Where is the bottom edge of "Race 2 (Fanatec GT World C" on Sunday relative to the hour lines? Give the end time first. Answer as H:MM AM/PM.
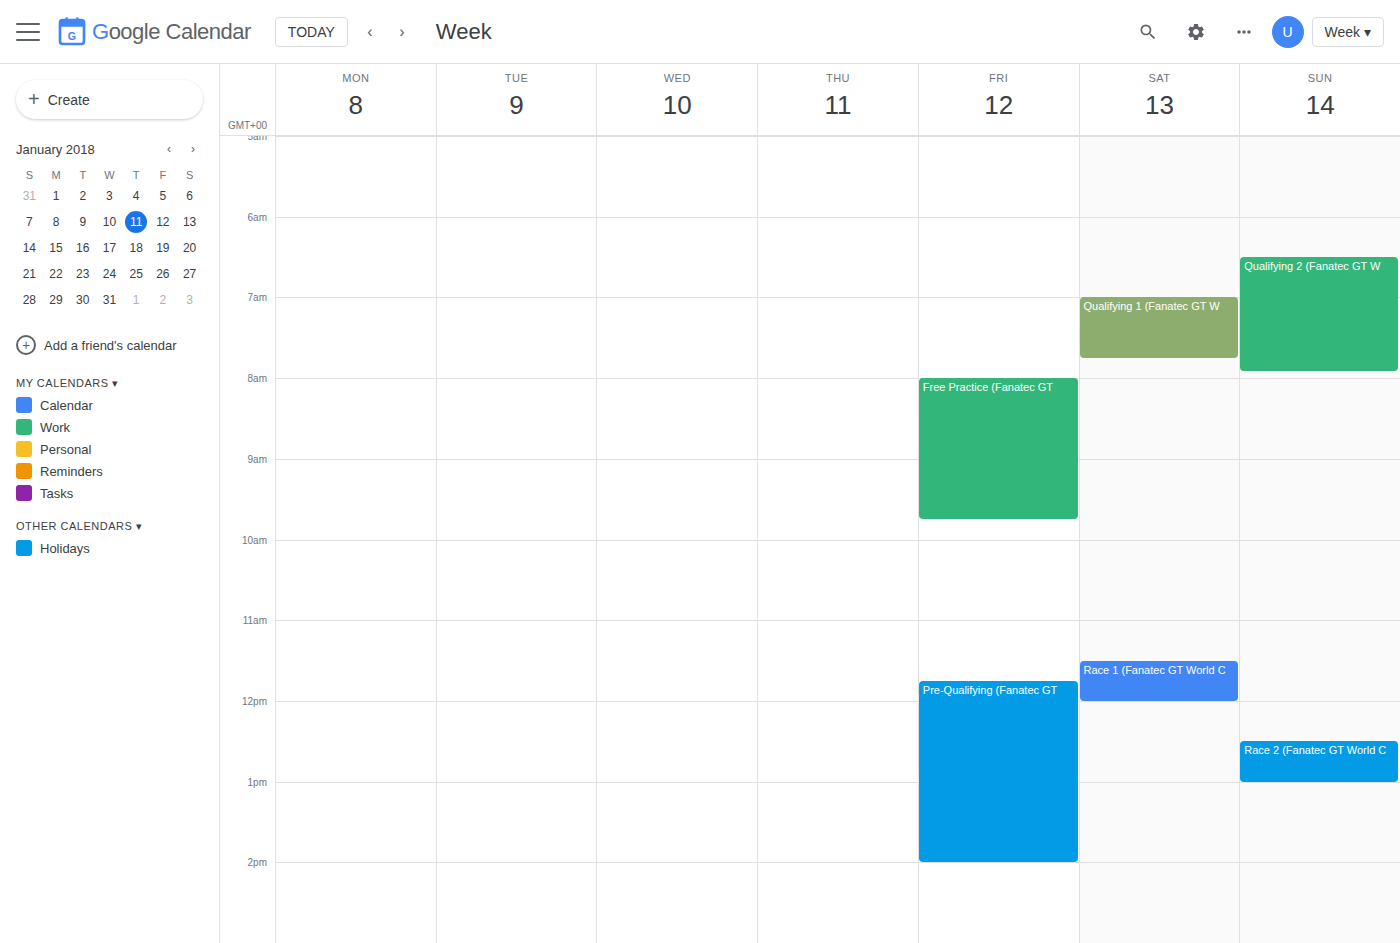
1:00 PM -- exactly on the 1 PM line.